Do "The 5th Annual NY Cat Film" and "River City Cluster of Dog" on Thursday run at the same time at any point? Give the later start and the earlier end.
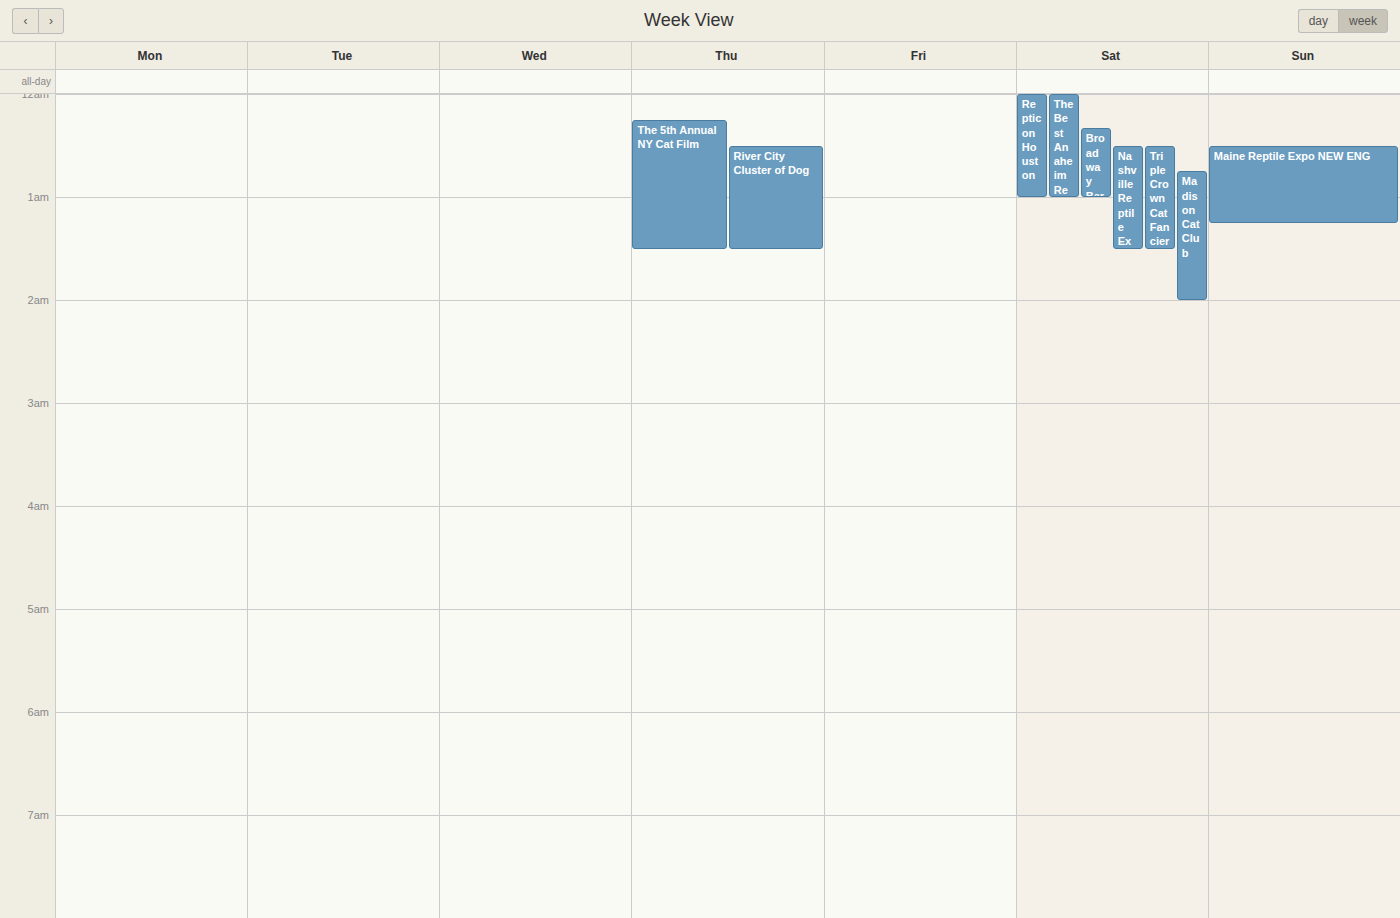
"River City Cluster of Dog" runs 12:30 AM to 1:30 AM, inside "The 5th Annual NY Cat Film" -- they overlap.